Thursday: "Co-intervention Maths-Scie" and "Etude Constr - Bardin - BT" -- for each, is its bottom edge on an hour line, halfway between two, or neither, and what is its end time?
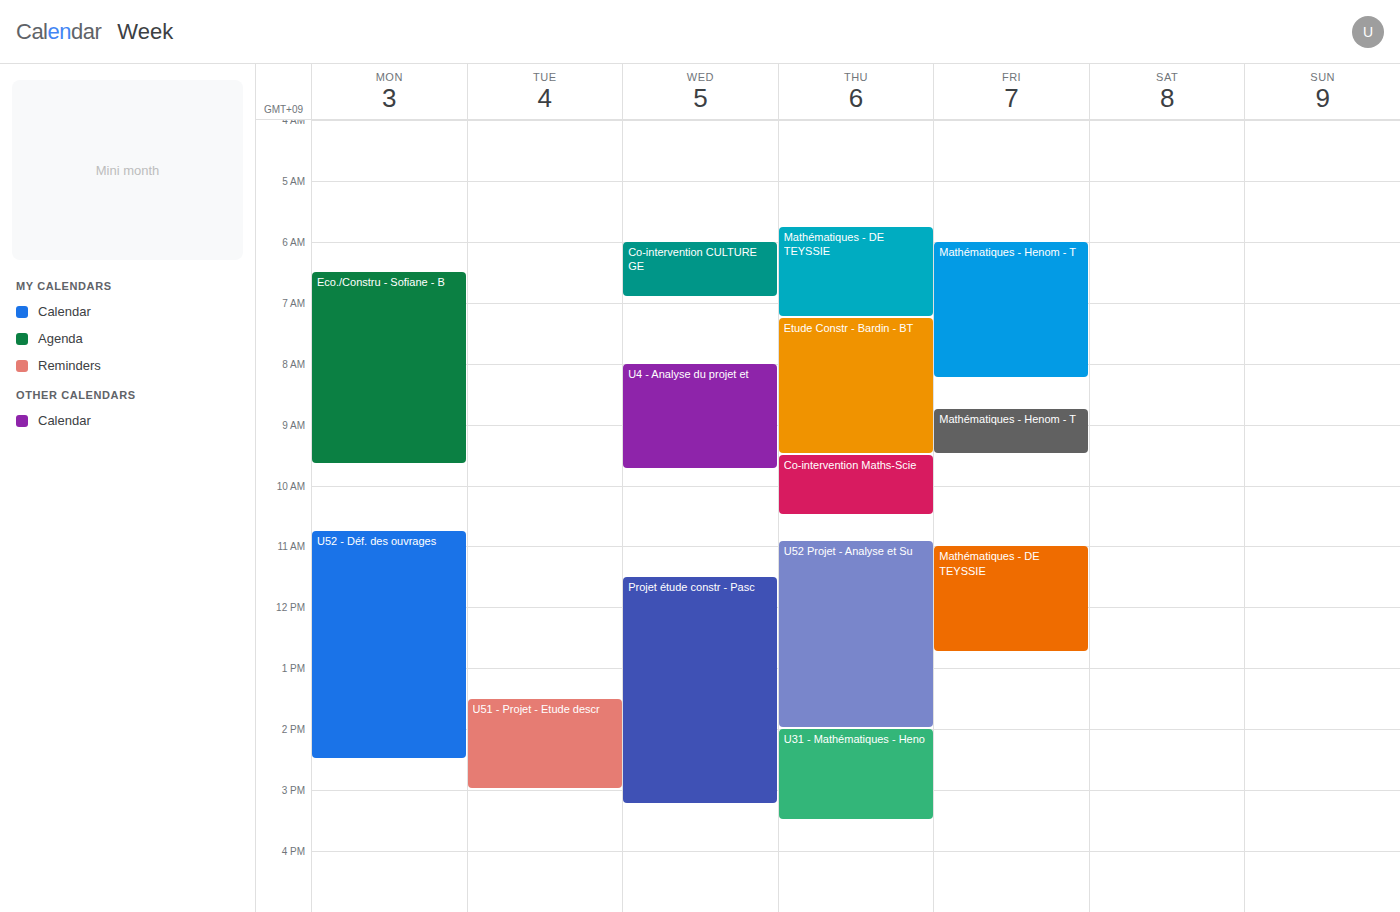
"Co-intervention Maths-Scie": 10:30 AM, halfway between the 10 AM and 11 AM lines. "Etude Constr - Bardin - BT": 9:30 AM, halfway between the 9 AM and 10 AM lines.